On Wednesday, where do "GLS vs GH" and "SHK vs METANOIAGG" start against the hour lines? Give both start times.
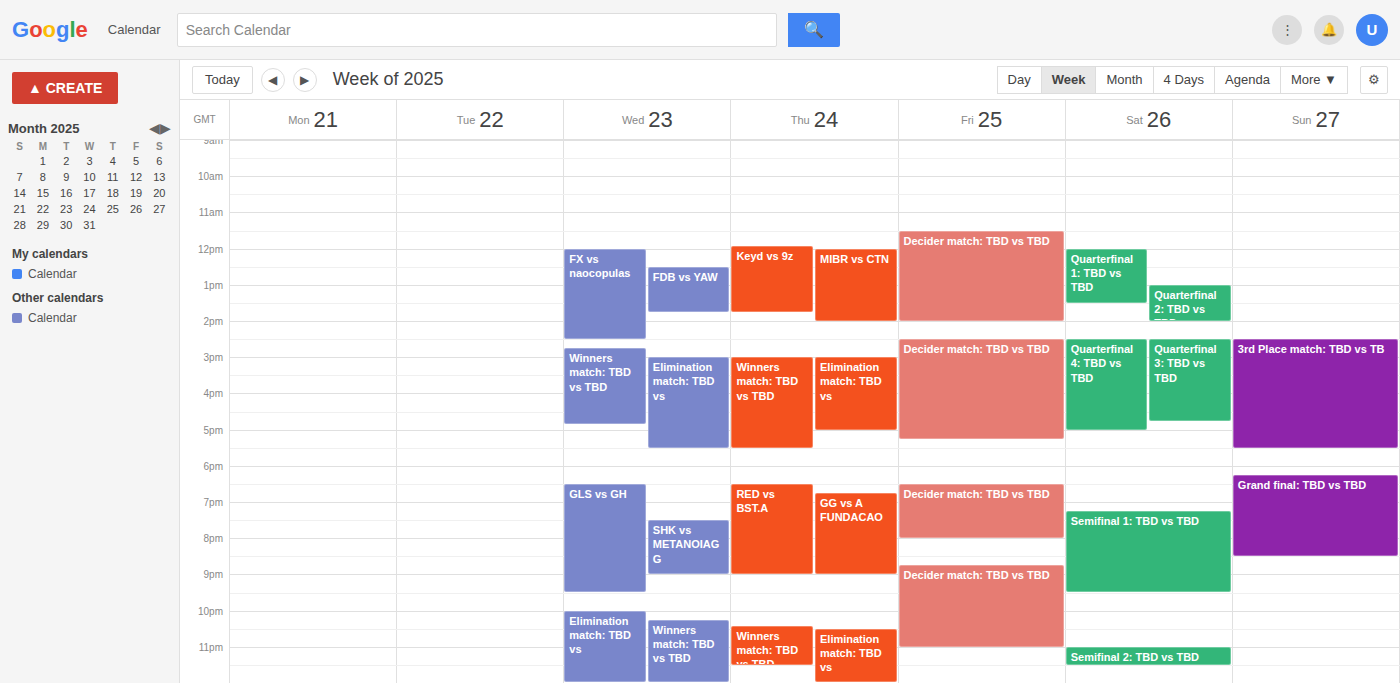
"GLS vs GH": 6:30 PM, halfway between the 6 PM and 7 PM lines. "SHK vs METANOIAGG": 7:30 PM, halfway between the 7 PM and 8 PM lines.